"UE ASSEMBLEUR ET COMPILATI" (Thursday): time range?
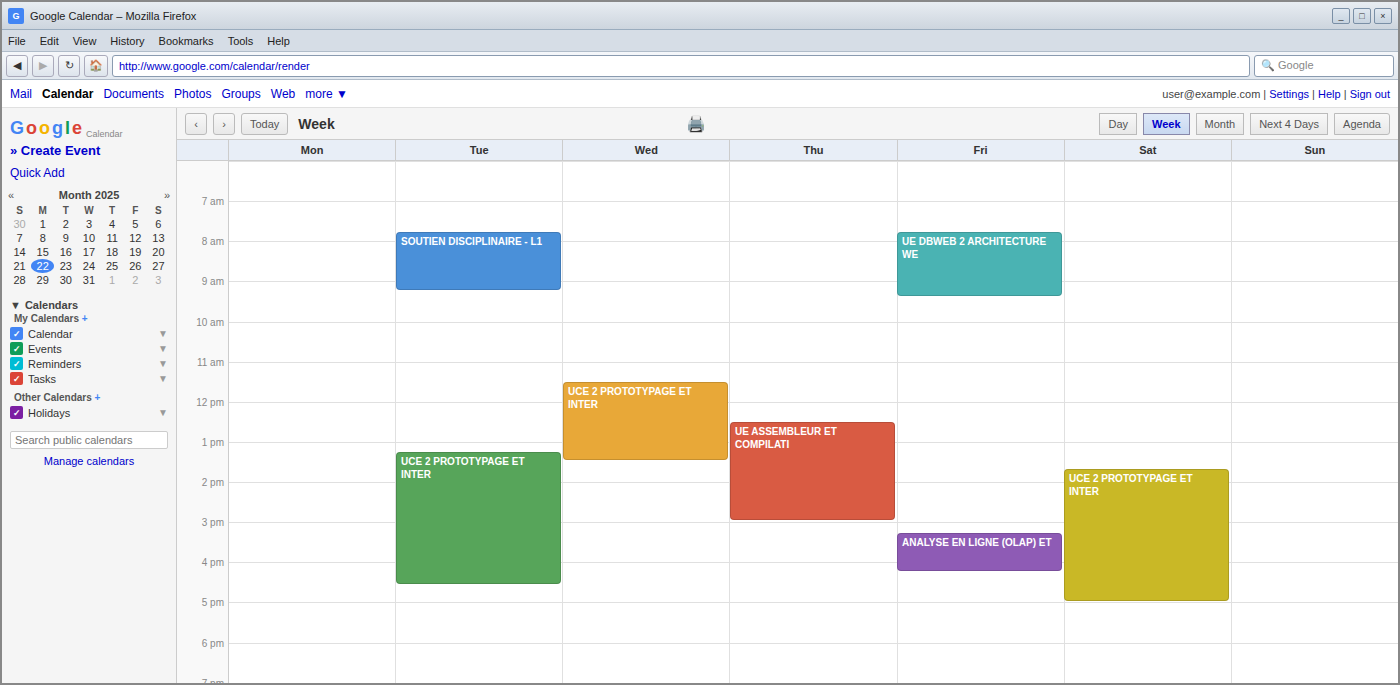
12:30 to 15:00